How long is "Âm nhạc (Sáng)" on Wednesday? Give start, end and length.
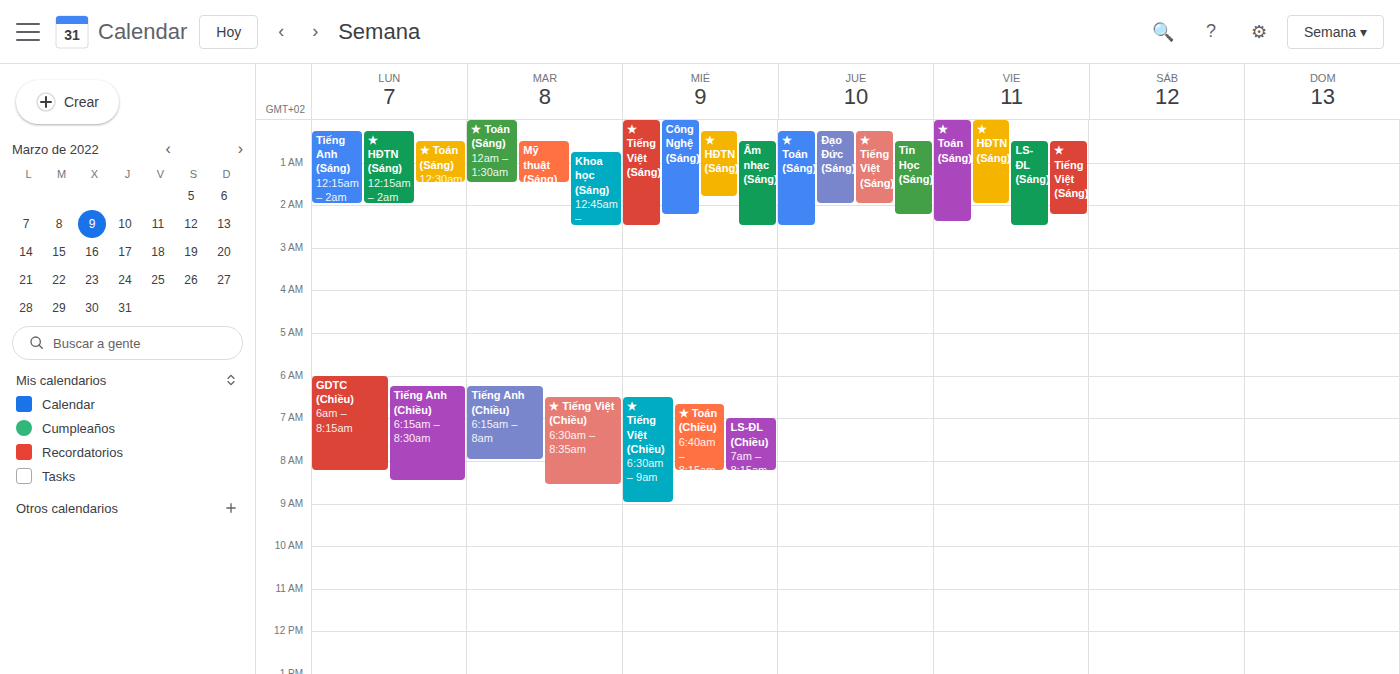
12:30 AM to 2:30 AM, 2 hours